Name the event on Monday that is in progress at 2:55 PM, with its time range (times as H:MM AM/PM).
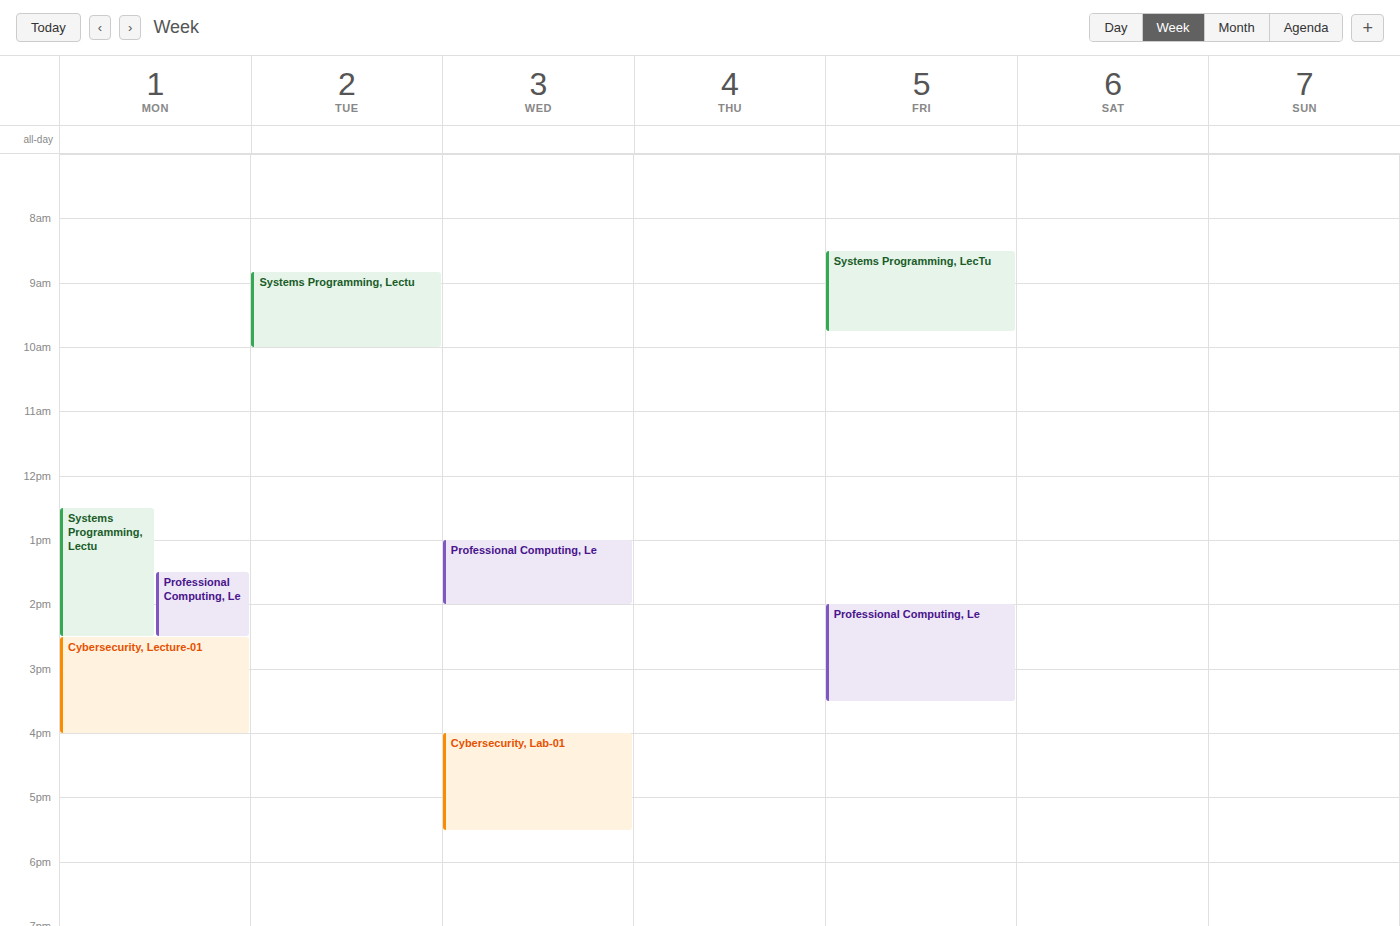
"Cybersecurity, Lecture-01", 2:30 PM to 4:00 PM